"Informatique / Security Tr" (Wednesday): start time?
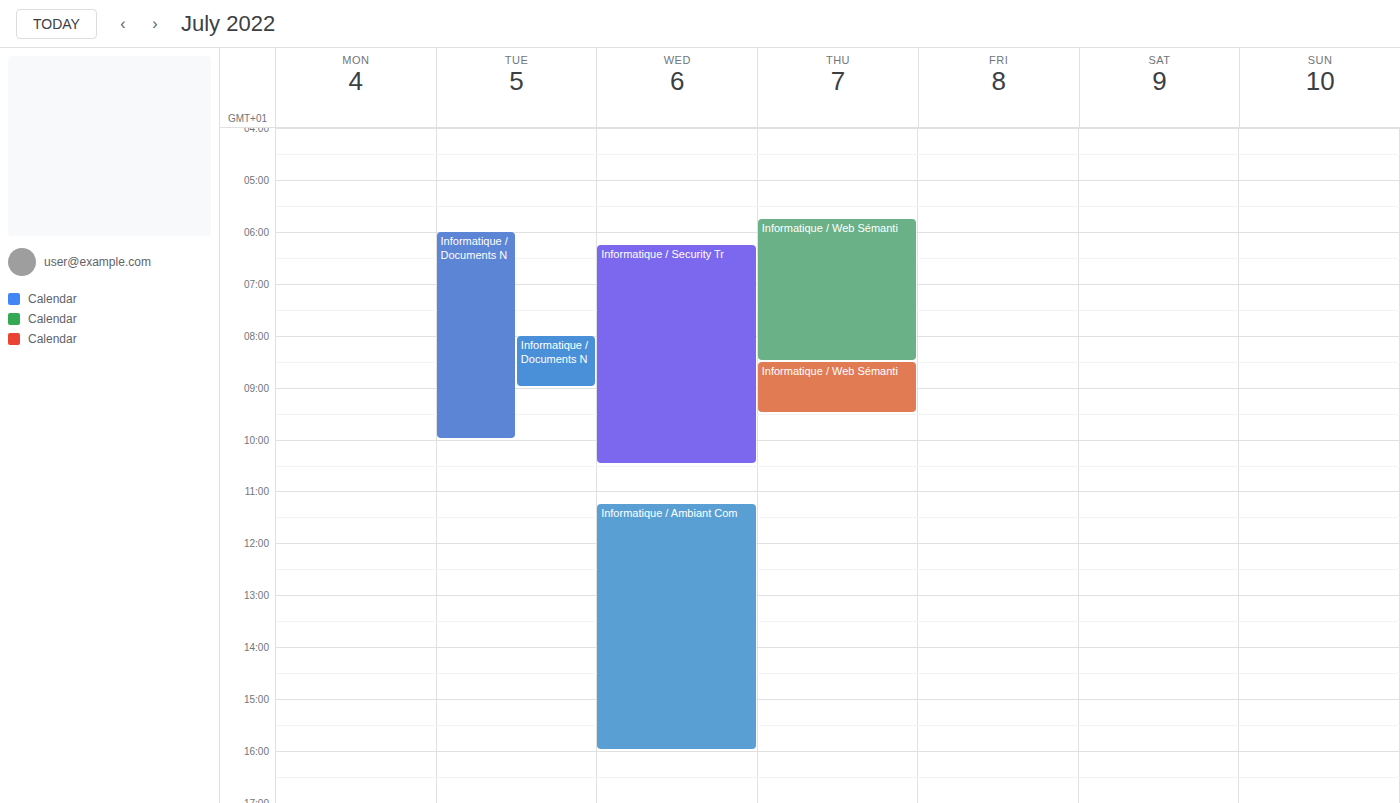
6:15 AM